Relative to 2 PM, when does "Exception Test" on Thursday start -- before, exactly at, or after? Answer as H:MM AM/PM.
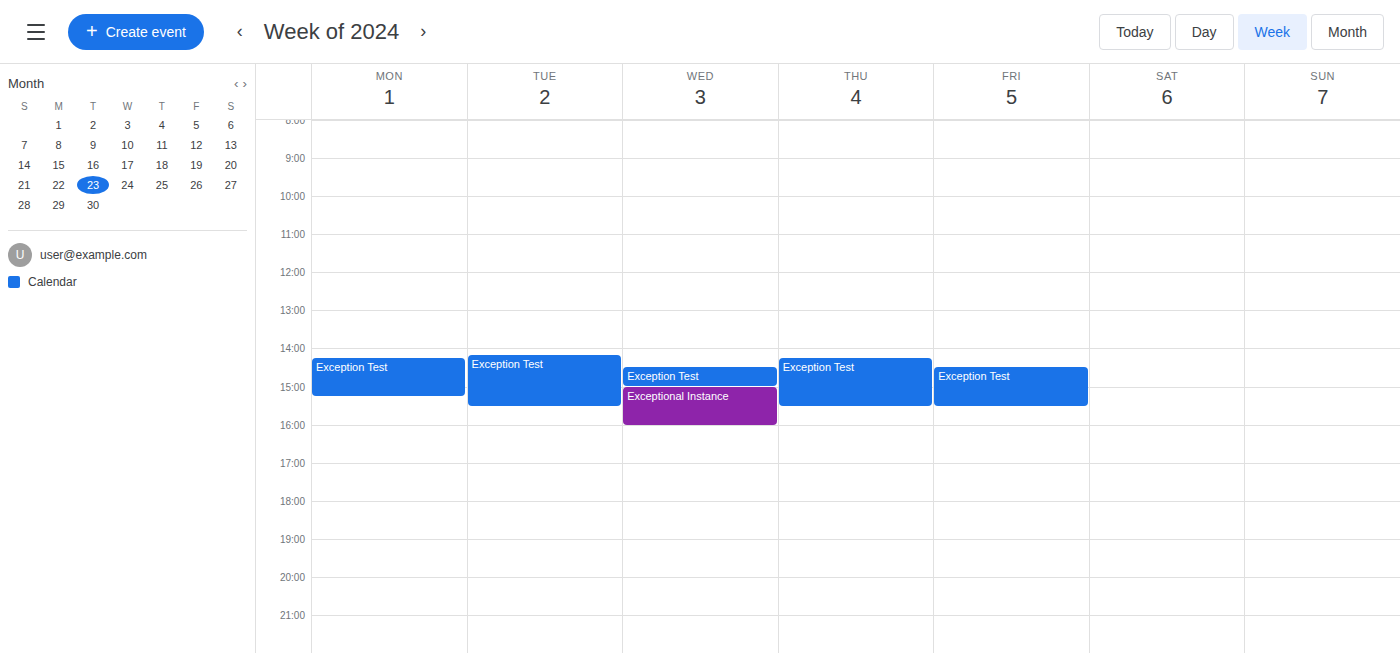
2:15 PM -- after 2 PM, 15 minutes below the 2 PM line.